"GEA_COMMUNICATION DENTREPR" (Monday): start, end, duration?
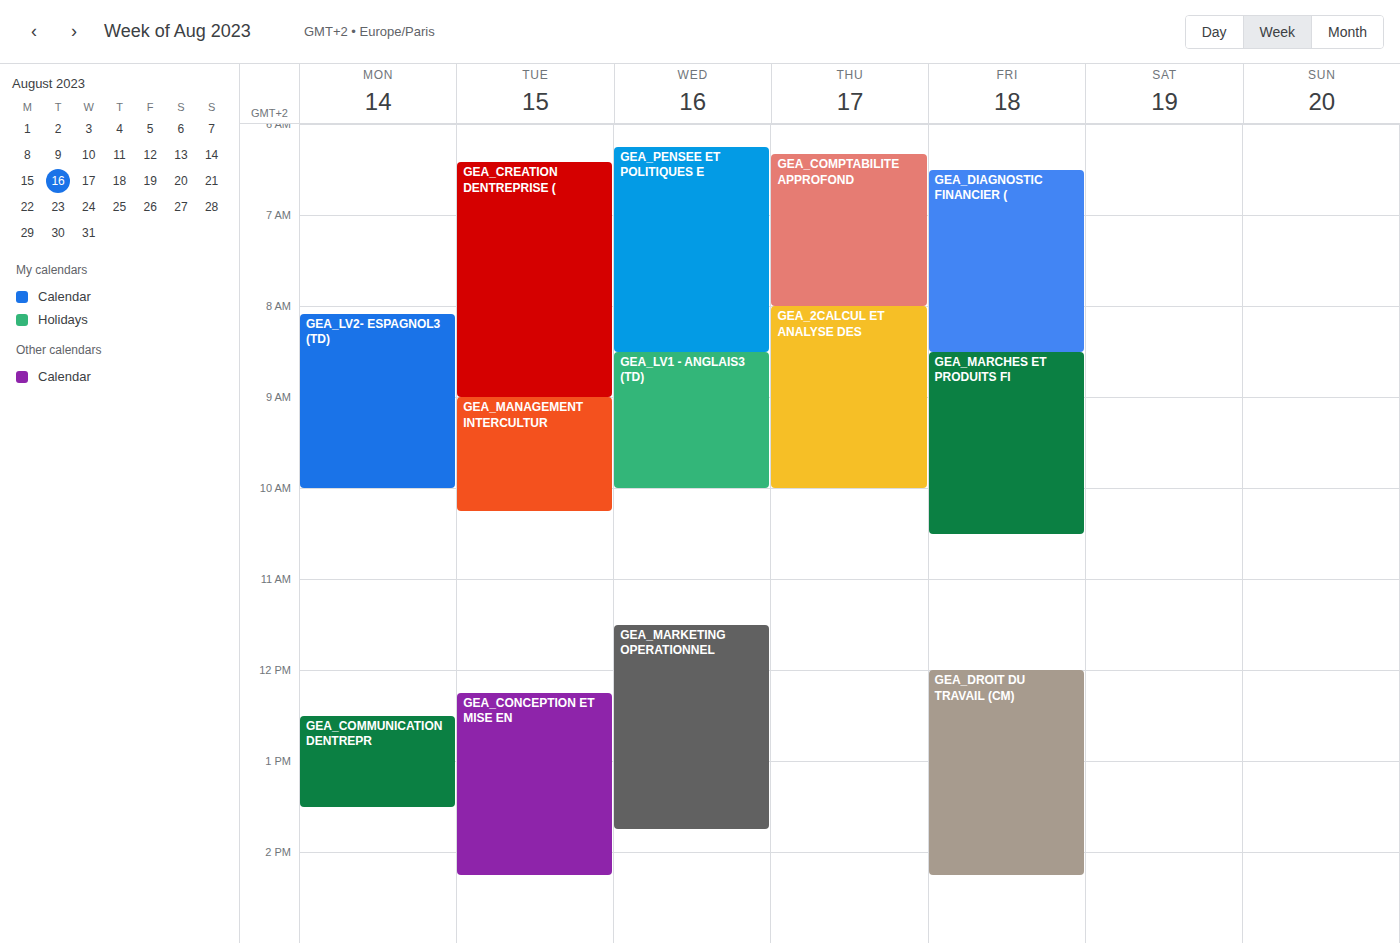
12:30 PM to 1:30 PM, 1 hour